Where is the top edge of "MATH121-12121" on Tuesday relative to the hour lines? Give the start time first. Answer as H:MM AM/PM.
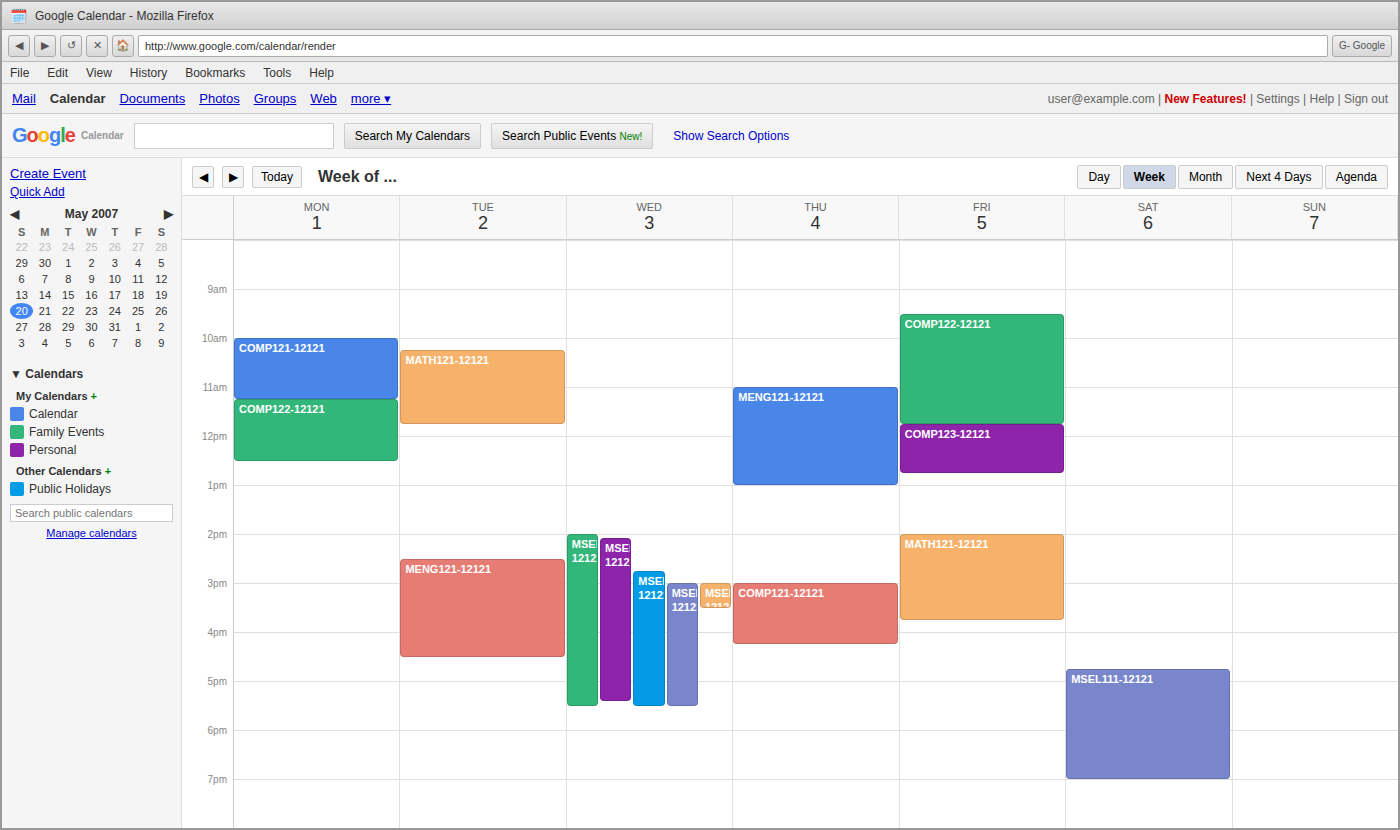
10:15 AM -- neither: a quarter of the way from the 10 AM line to the 11 AM line.